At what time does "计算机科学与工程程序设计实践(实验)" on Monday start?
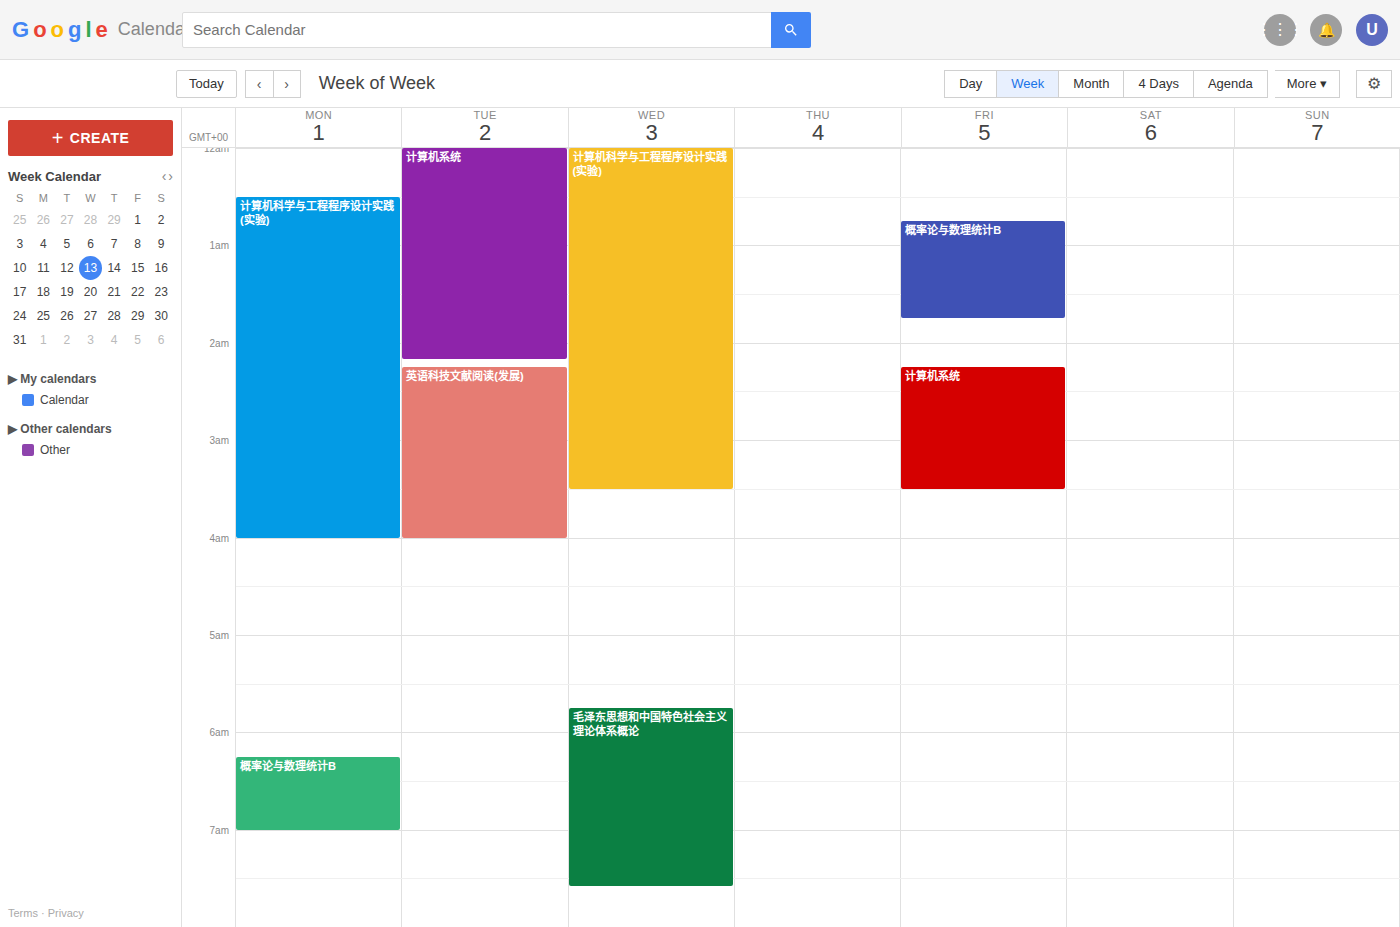
12:30 AM